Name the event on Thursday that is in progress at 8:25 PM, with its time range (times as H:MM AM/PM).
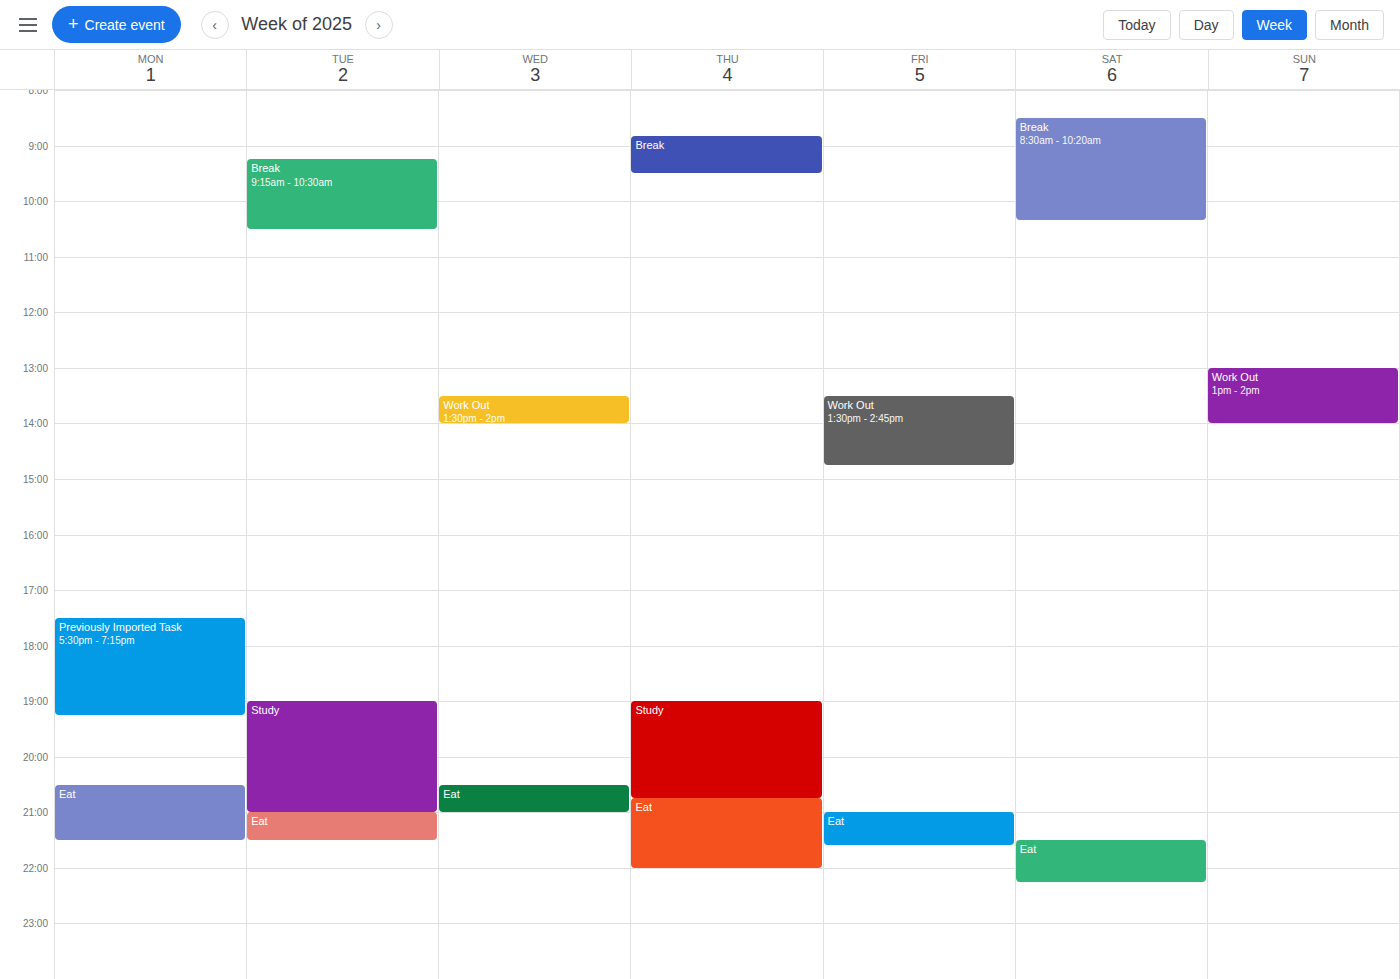
"Study", 7:00 PM to 8:45 PM